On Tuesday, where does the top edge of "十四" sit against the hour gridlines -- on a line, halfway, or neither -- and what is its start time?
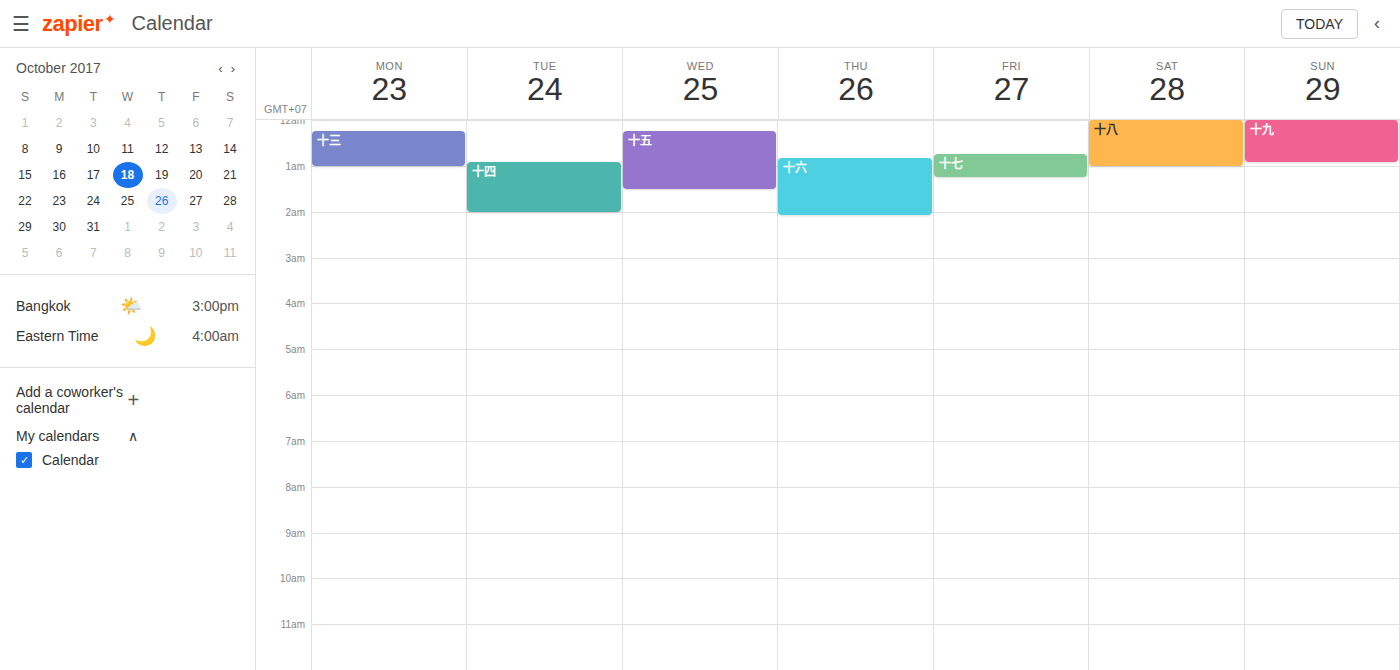
12:55 AM -- neither: 55 minutes below the 12 AM line and 5 minutes above the 1 AM line.